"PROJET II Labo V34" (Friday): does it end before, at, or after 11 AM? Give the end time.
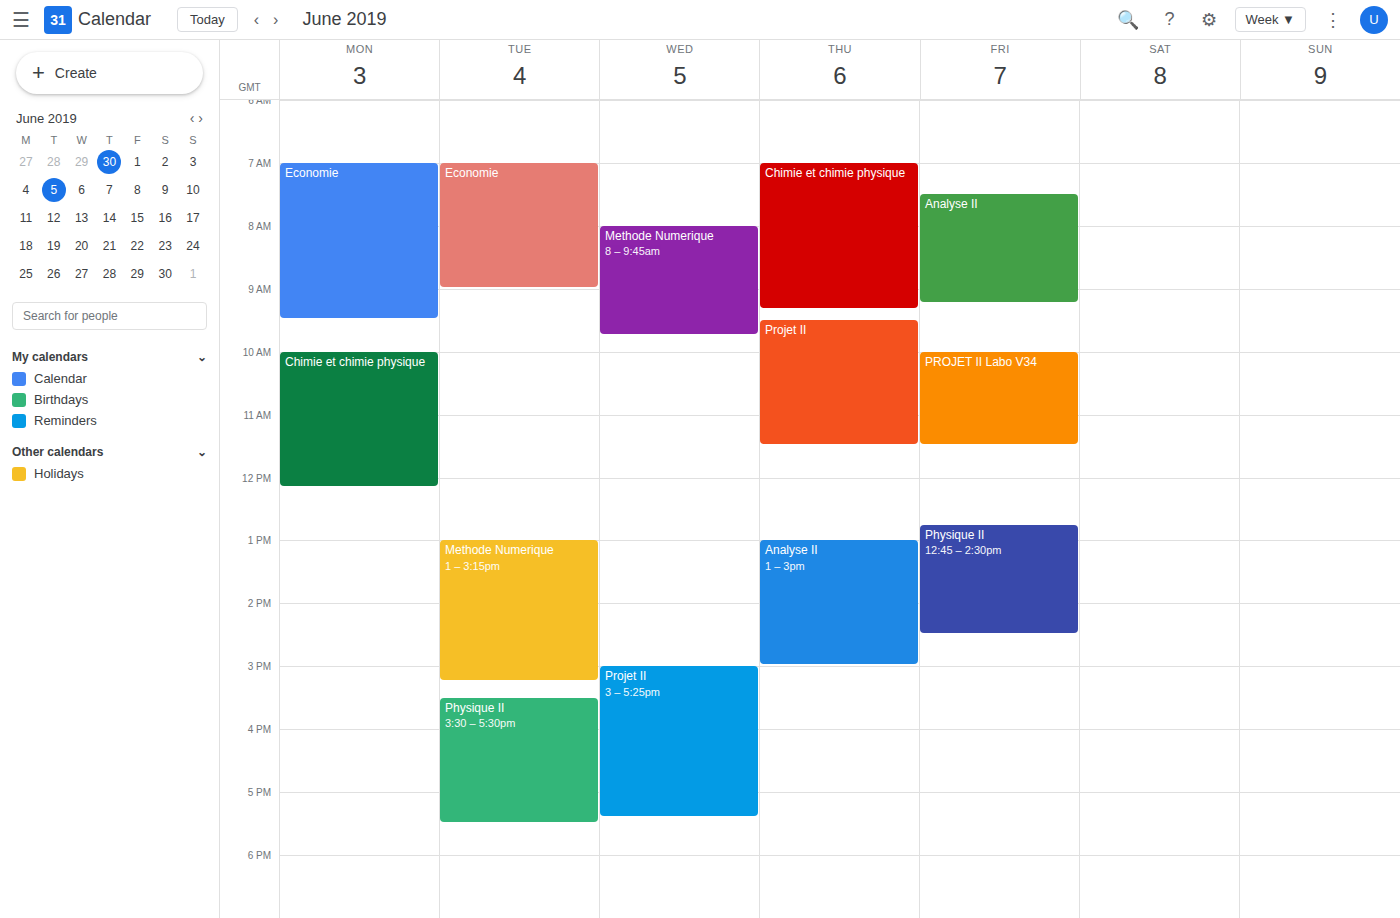
11:30 AM -- after 11 AM, 30 minutes below the 11 AM line.